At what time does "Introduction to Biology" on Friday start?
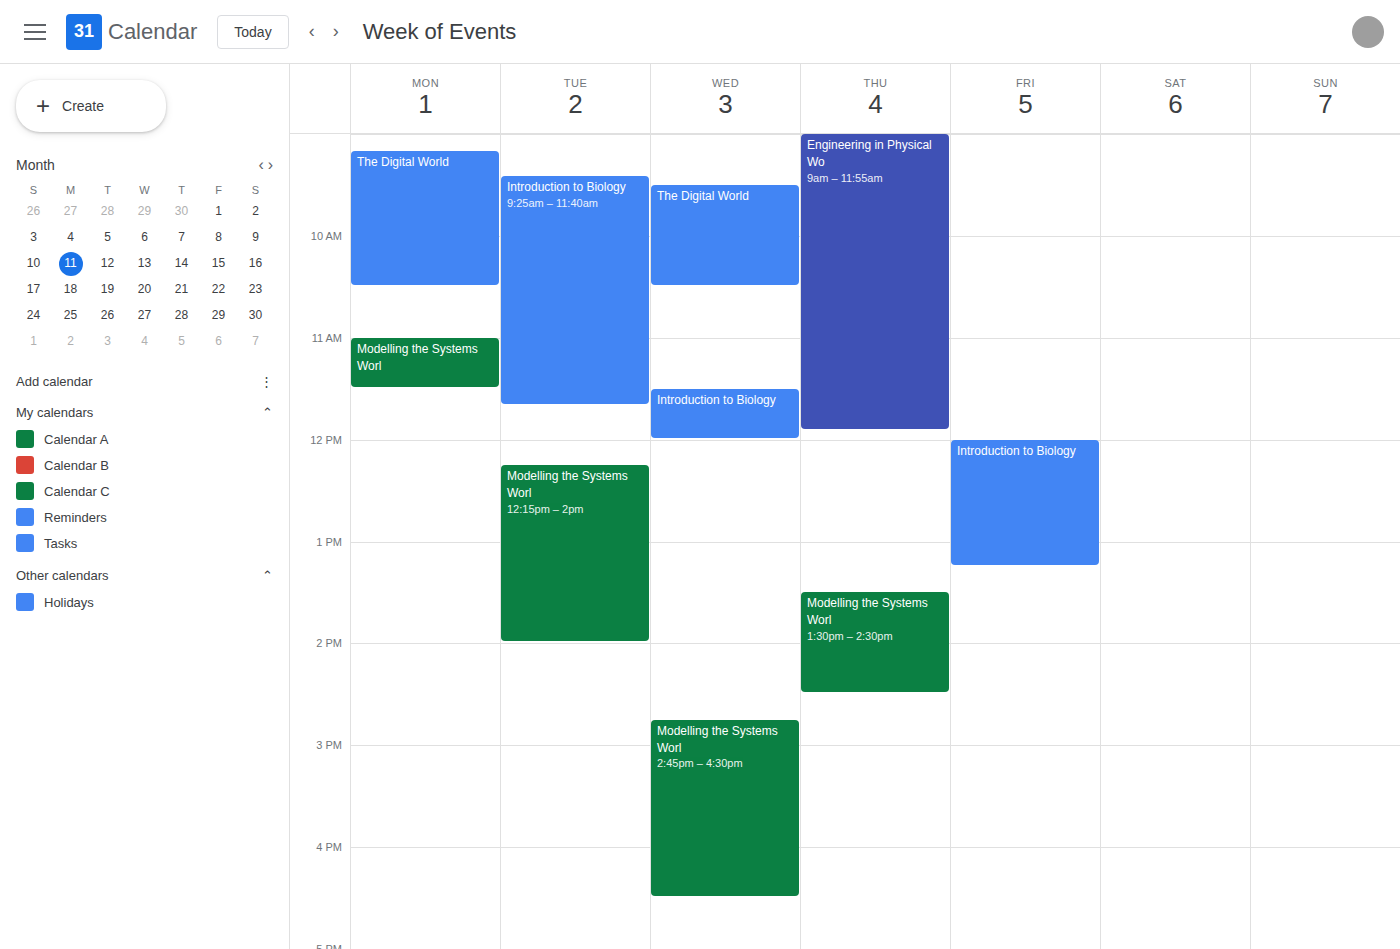
12:00 PM